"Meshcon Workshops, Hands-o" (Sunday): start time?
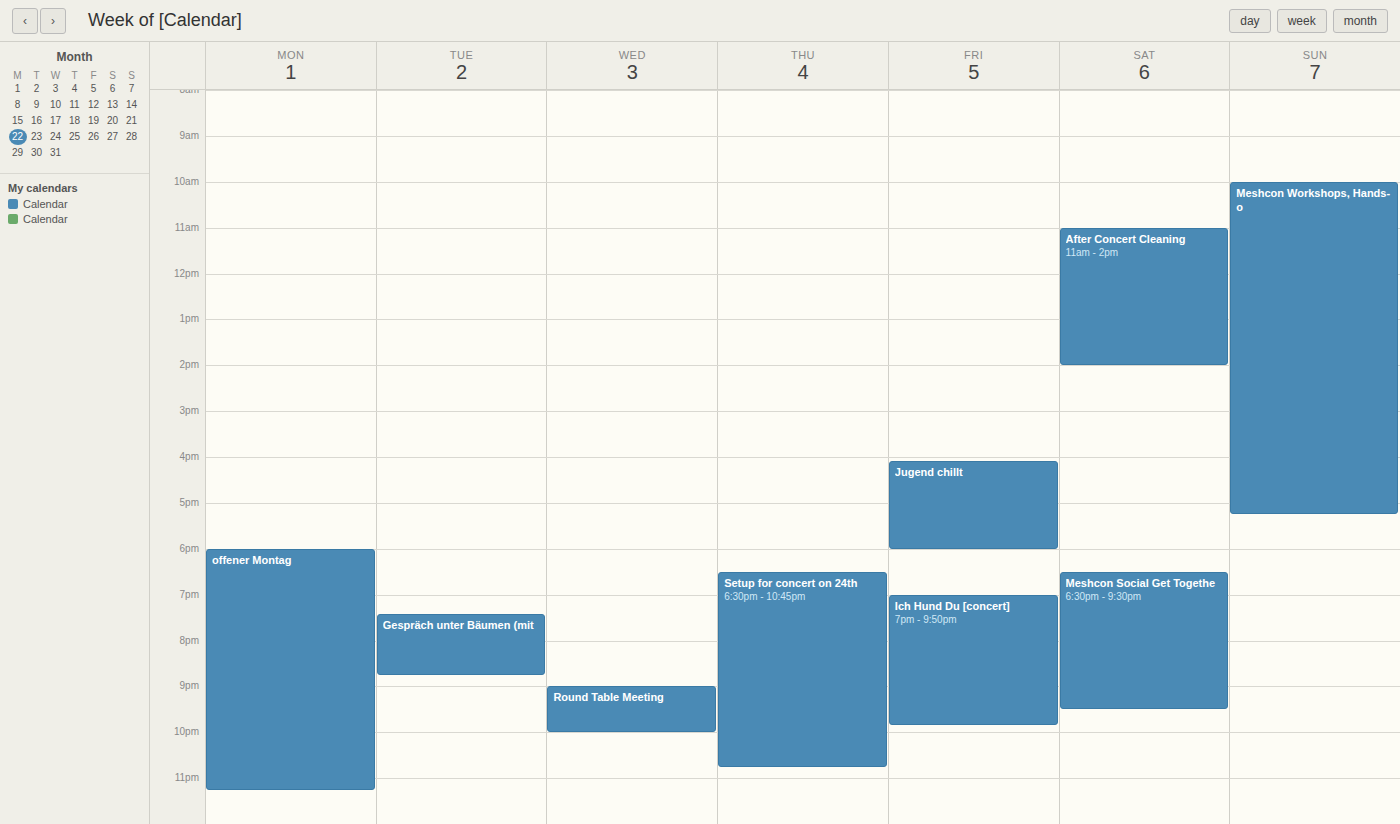
10:00 AM